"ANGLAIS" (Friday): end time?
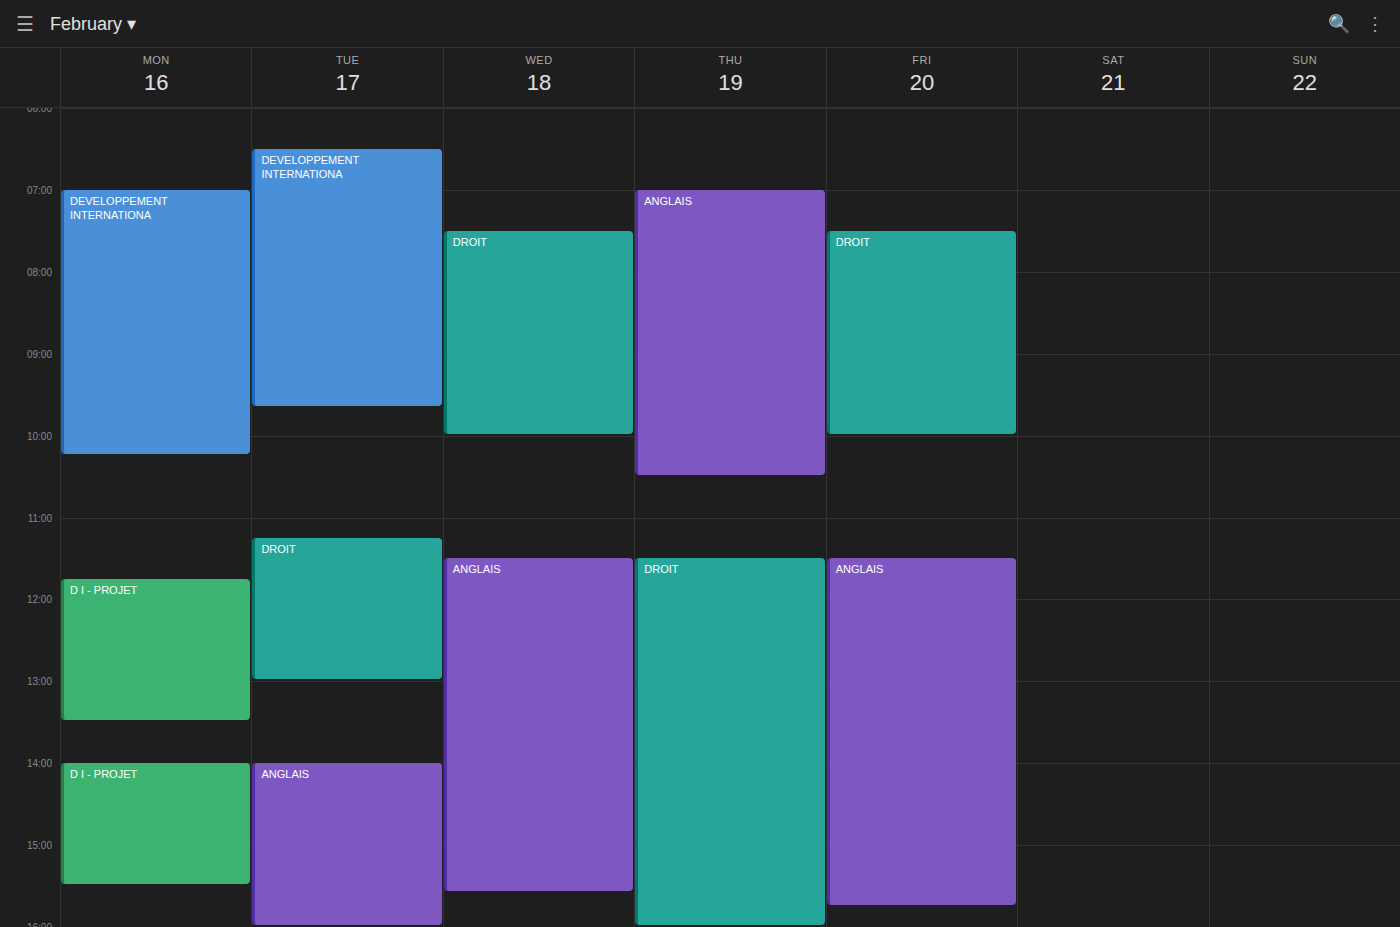
3:45 PM